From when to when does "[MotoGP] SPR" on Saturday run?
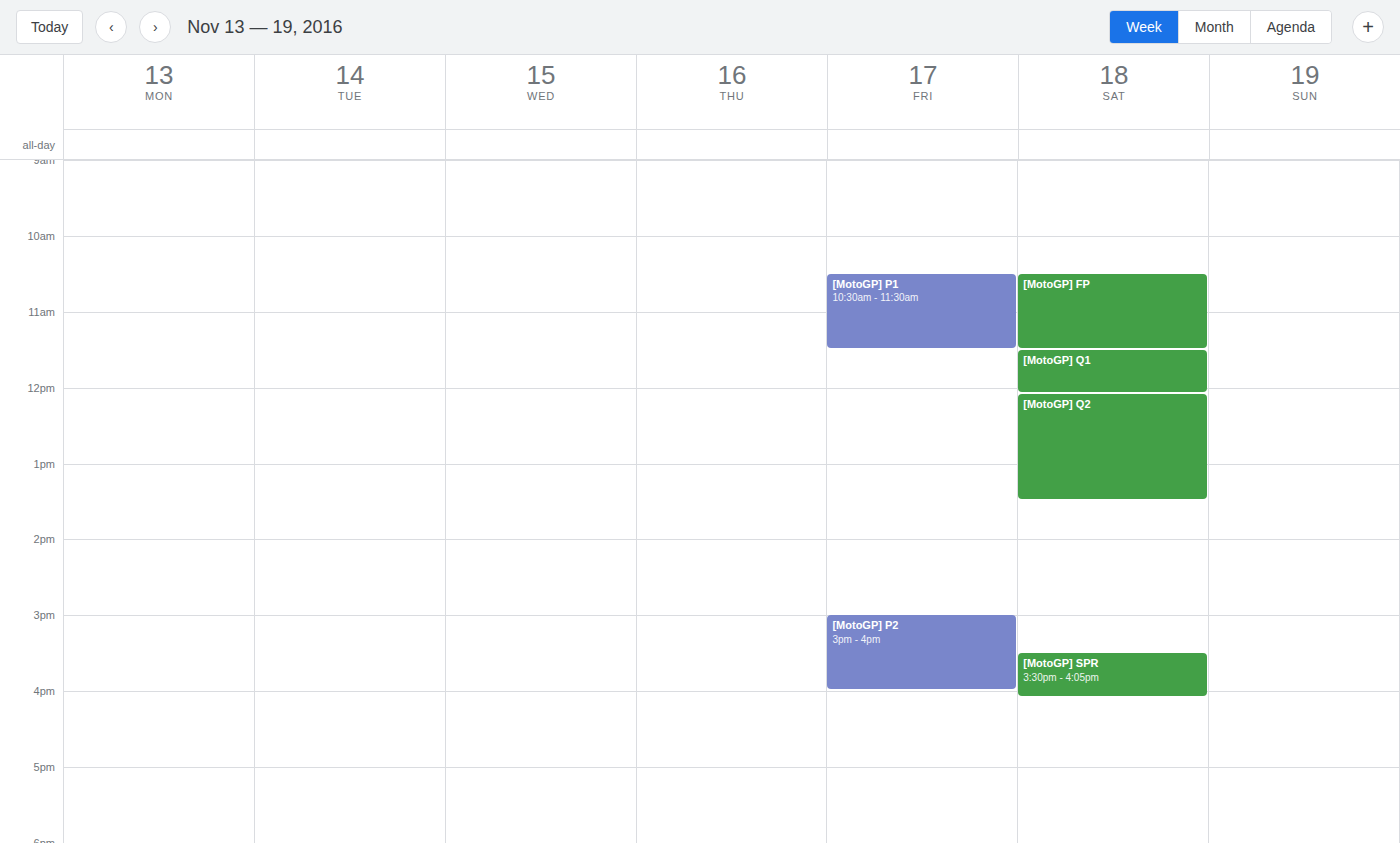
3:30 PM to 4:05 PM